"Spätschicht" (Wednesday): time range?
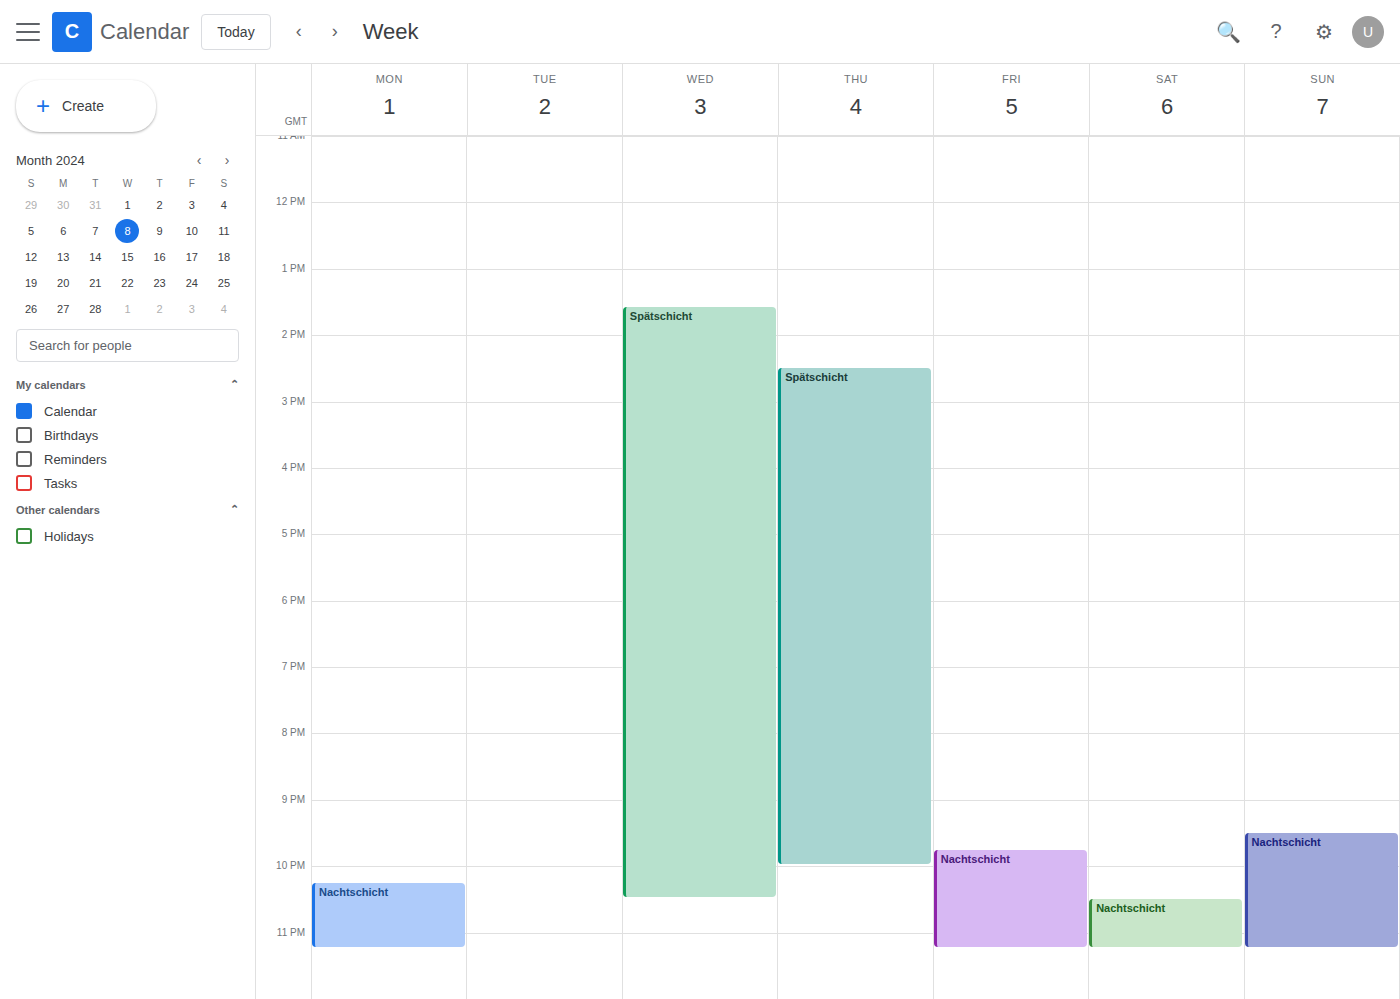
1:35 PM to 10:30 PM